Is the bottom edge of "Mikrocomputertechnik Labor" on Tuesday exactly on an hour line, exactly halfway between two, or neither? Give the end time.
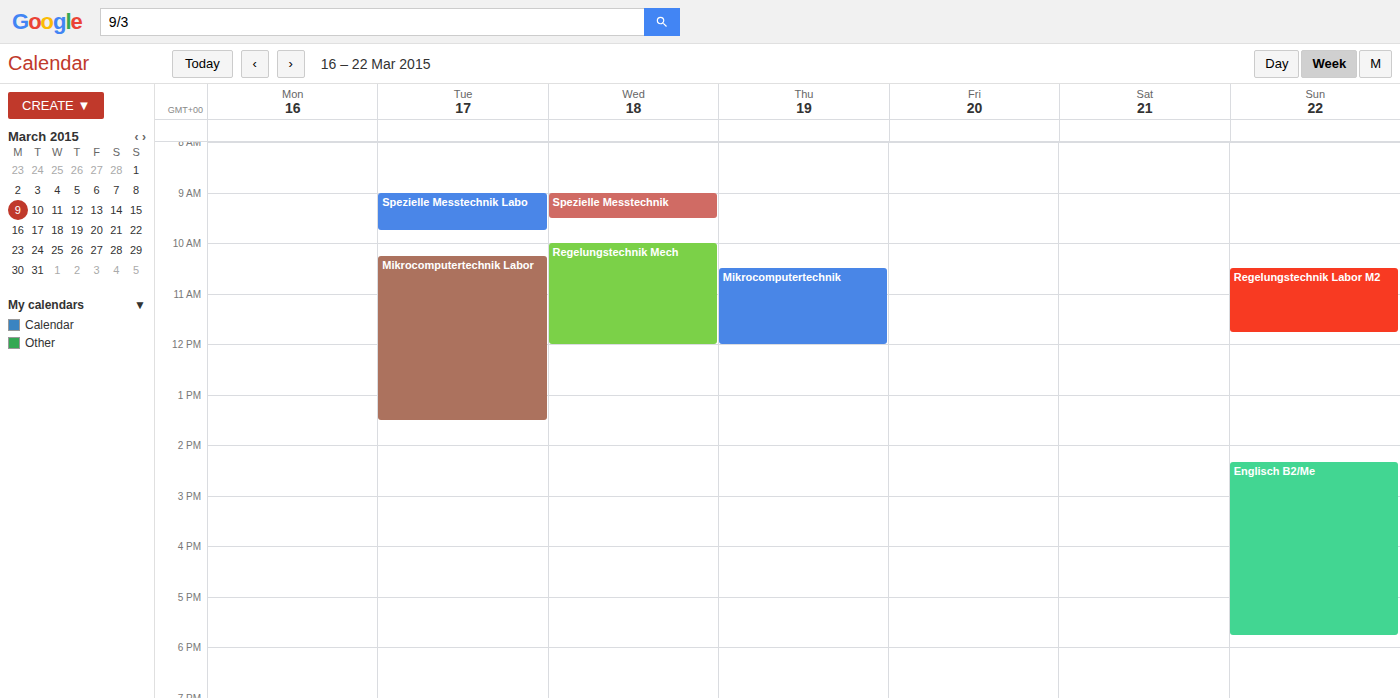
1:30 PM -- halfway between the 1 PM and 2 PM lines.